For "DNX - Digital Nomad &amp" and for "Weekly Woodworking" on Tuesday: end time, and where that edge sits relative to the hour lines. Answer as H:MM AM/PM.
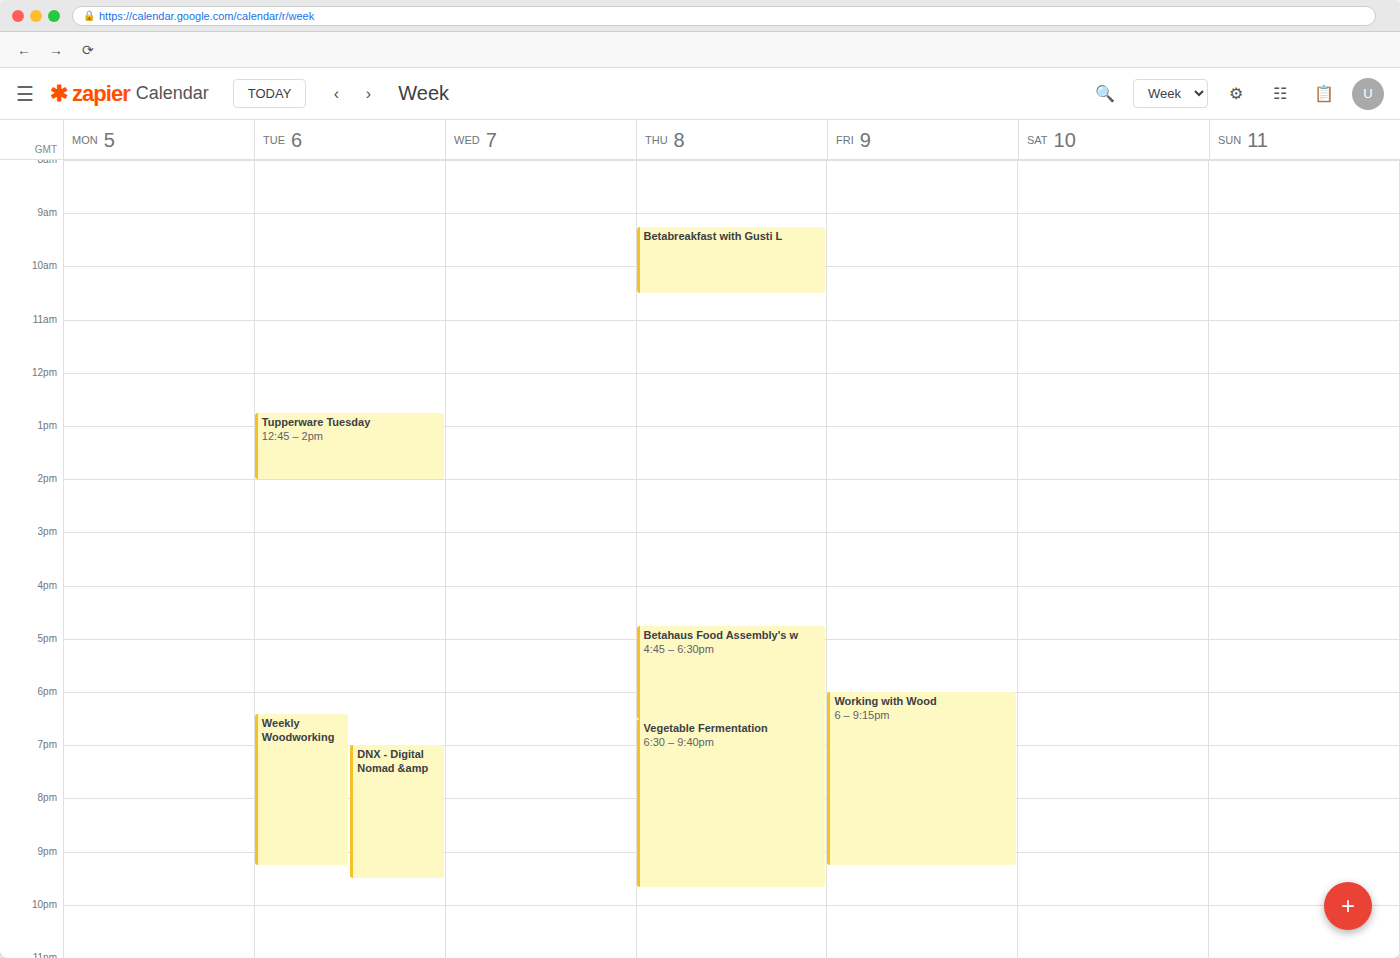
"DNX - Digital Nomad &amp": 9:30 PM, halfway between the 9 PM and 10 PM lines. "Weekly Woodworking": 9:15 PM, neither: a quarter of the way from the 9 PM line to the 10 PM line.